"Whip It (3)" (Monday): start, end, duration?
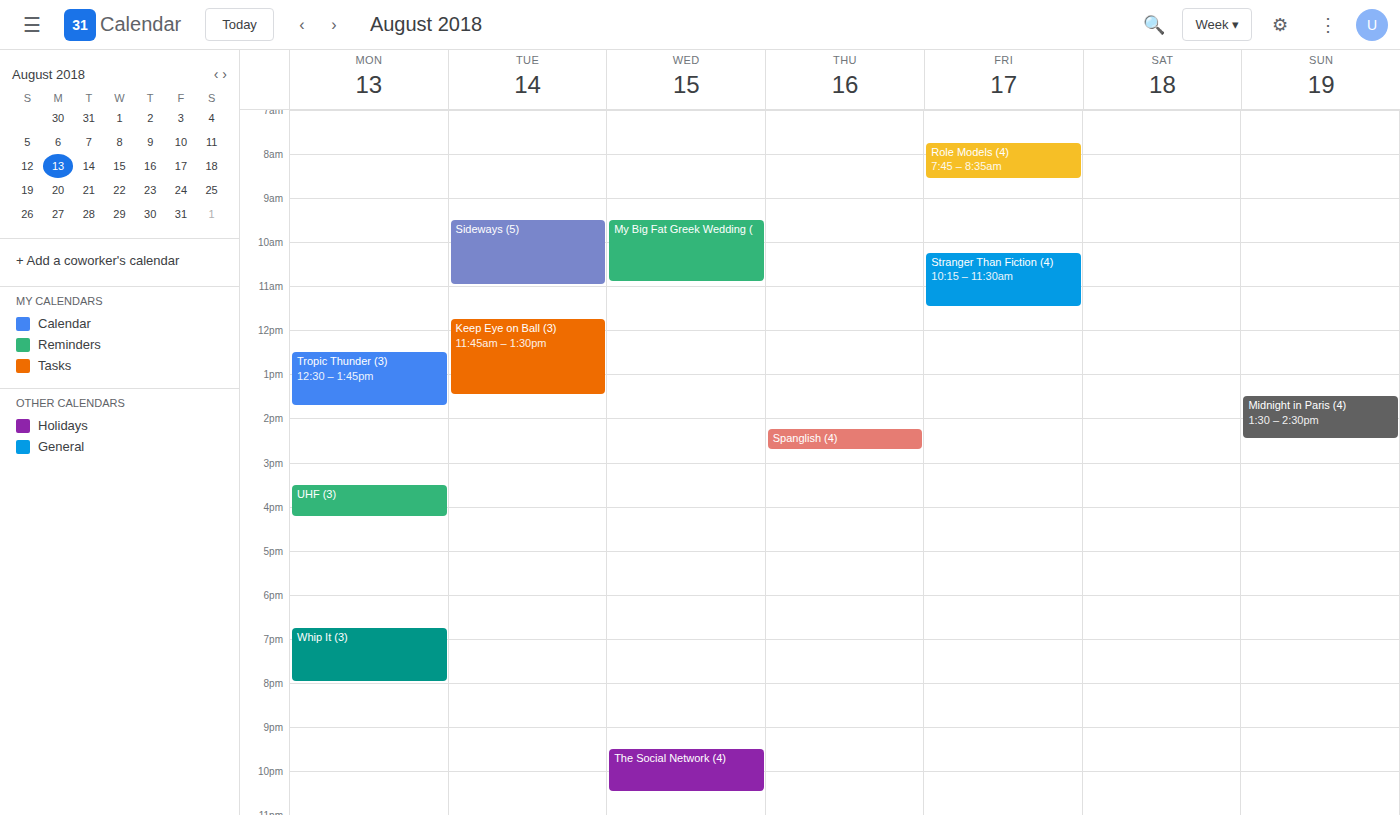
6:45 PM to 8:00 PM, 1 hour 15 minutes